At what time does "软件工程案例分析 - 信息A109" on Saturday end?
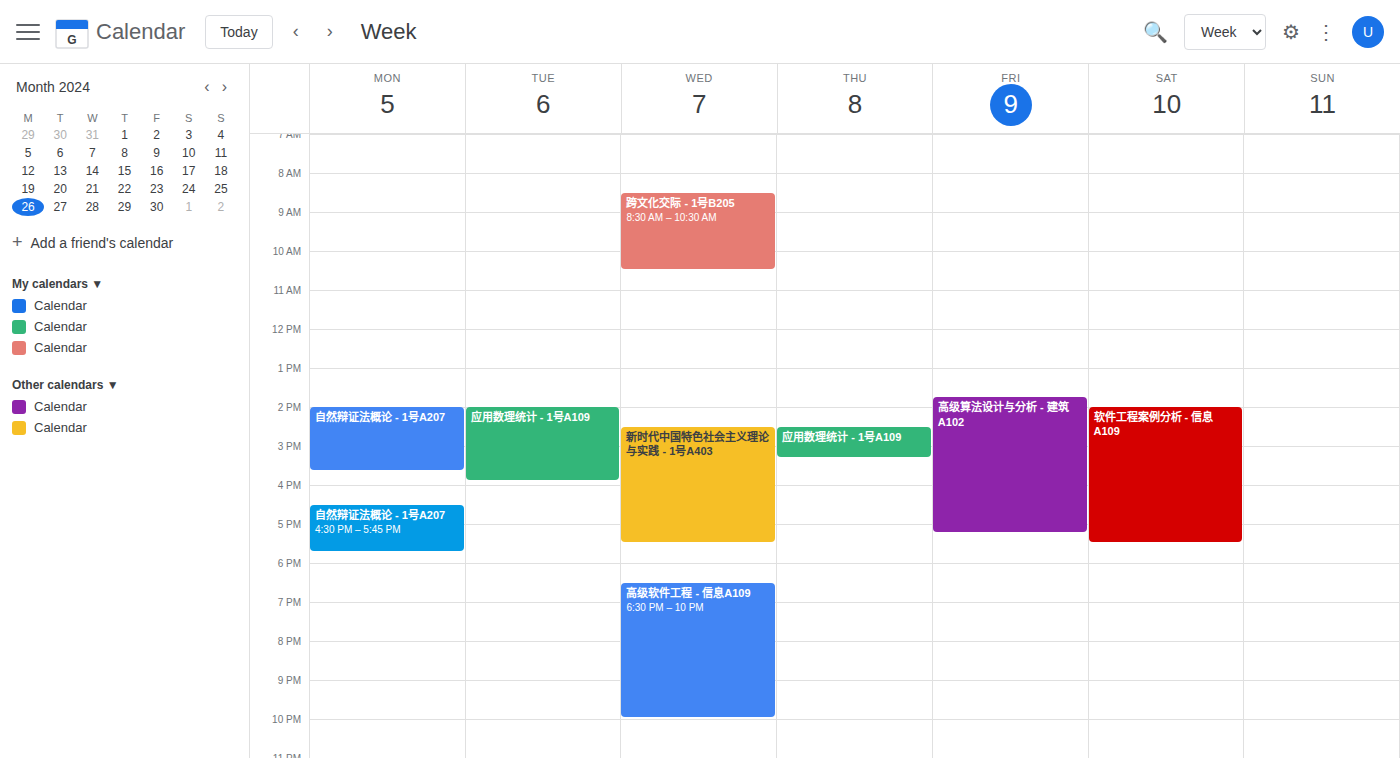
5:30 PM